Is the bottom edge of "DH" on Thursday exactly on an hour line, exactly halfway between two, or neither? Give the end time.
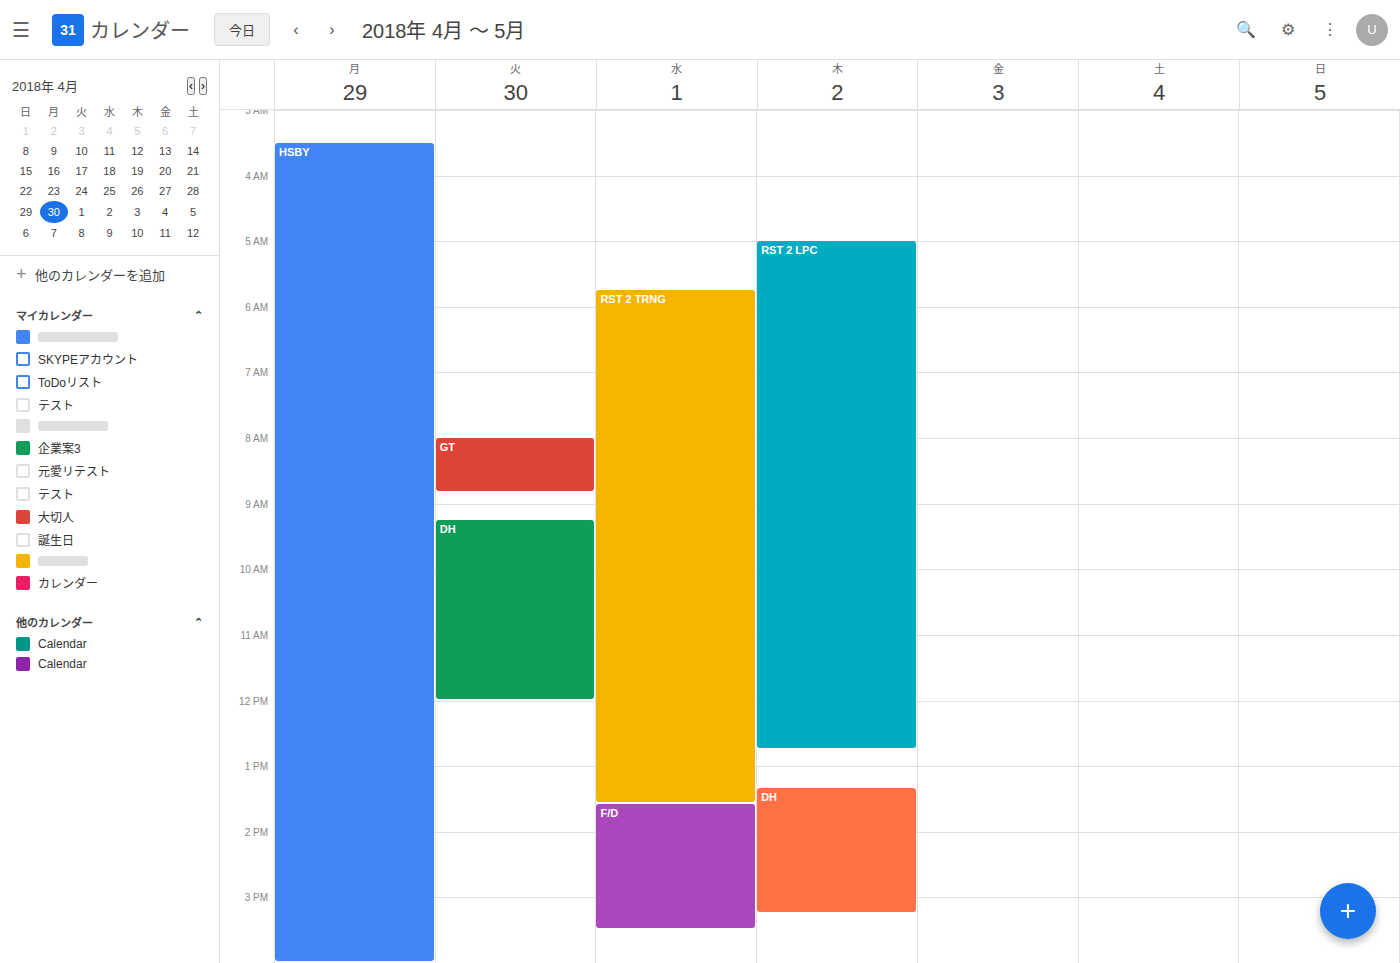
3:15 PM -- neither: a quarter of the way from the 3 PM line to the 4 PM line.